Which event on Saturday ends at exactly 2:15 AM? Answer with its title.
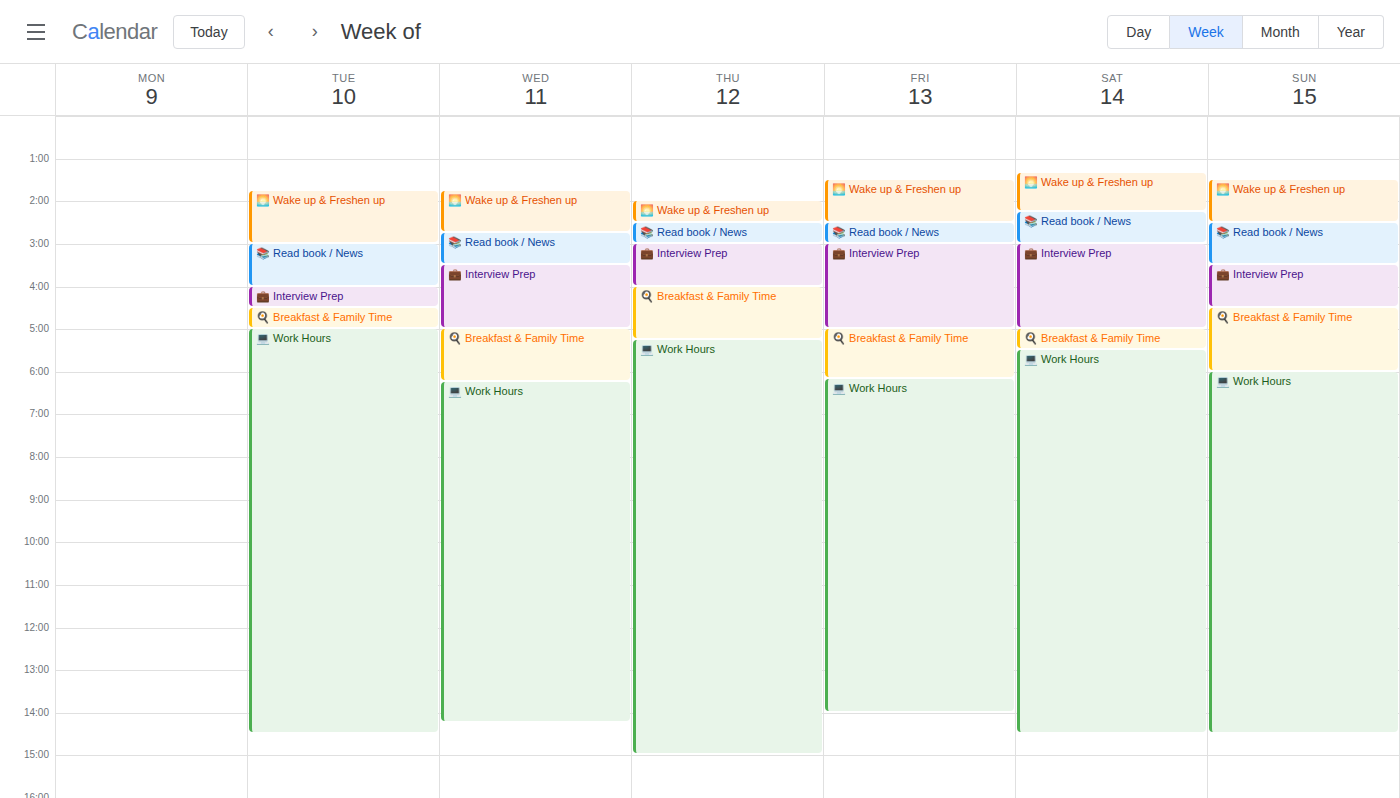
"🌅 Wake up & Freshen up"